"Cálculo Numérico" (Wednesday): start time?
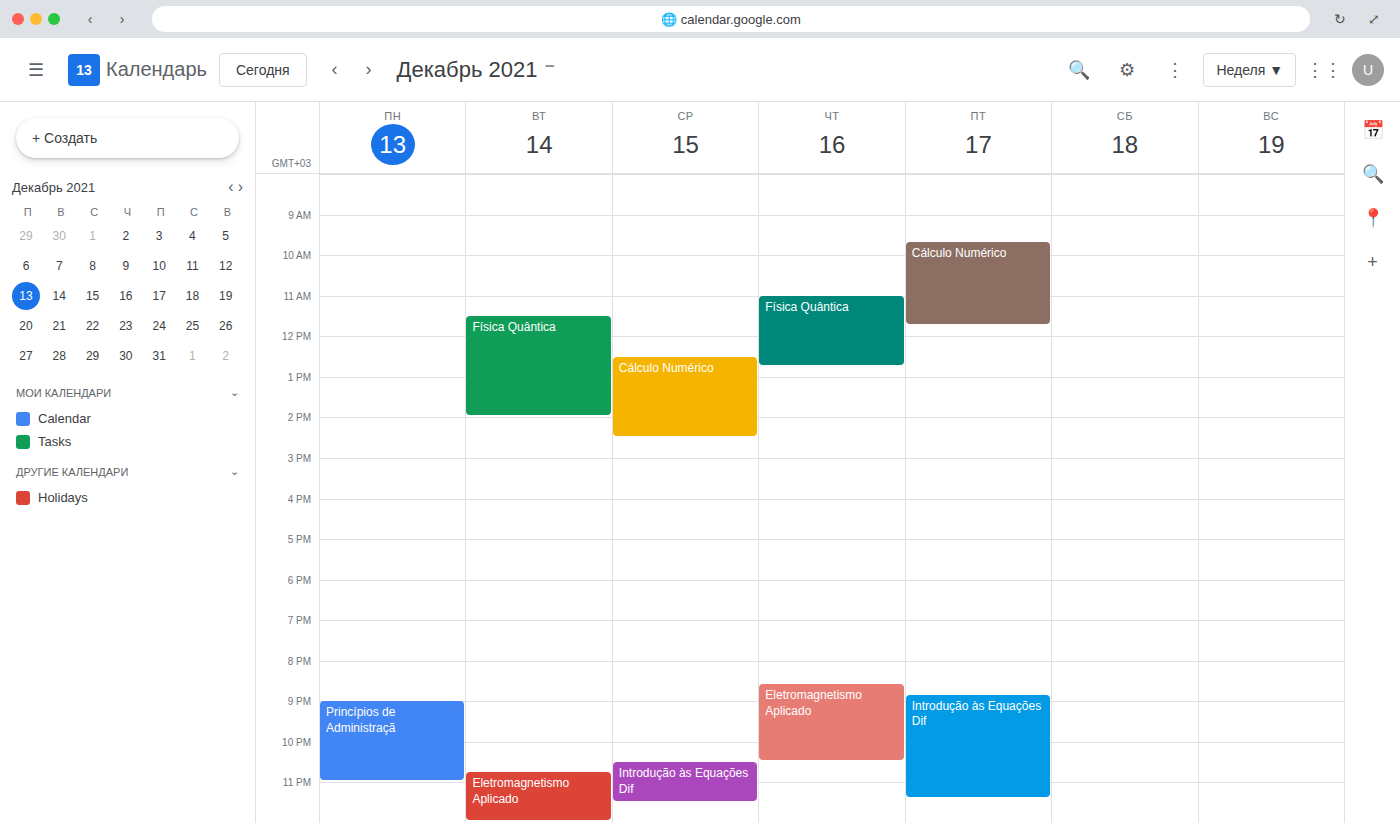
12:30 PM